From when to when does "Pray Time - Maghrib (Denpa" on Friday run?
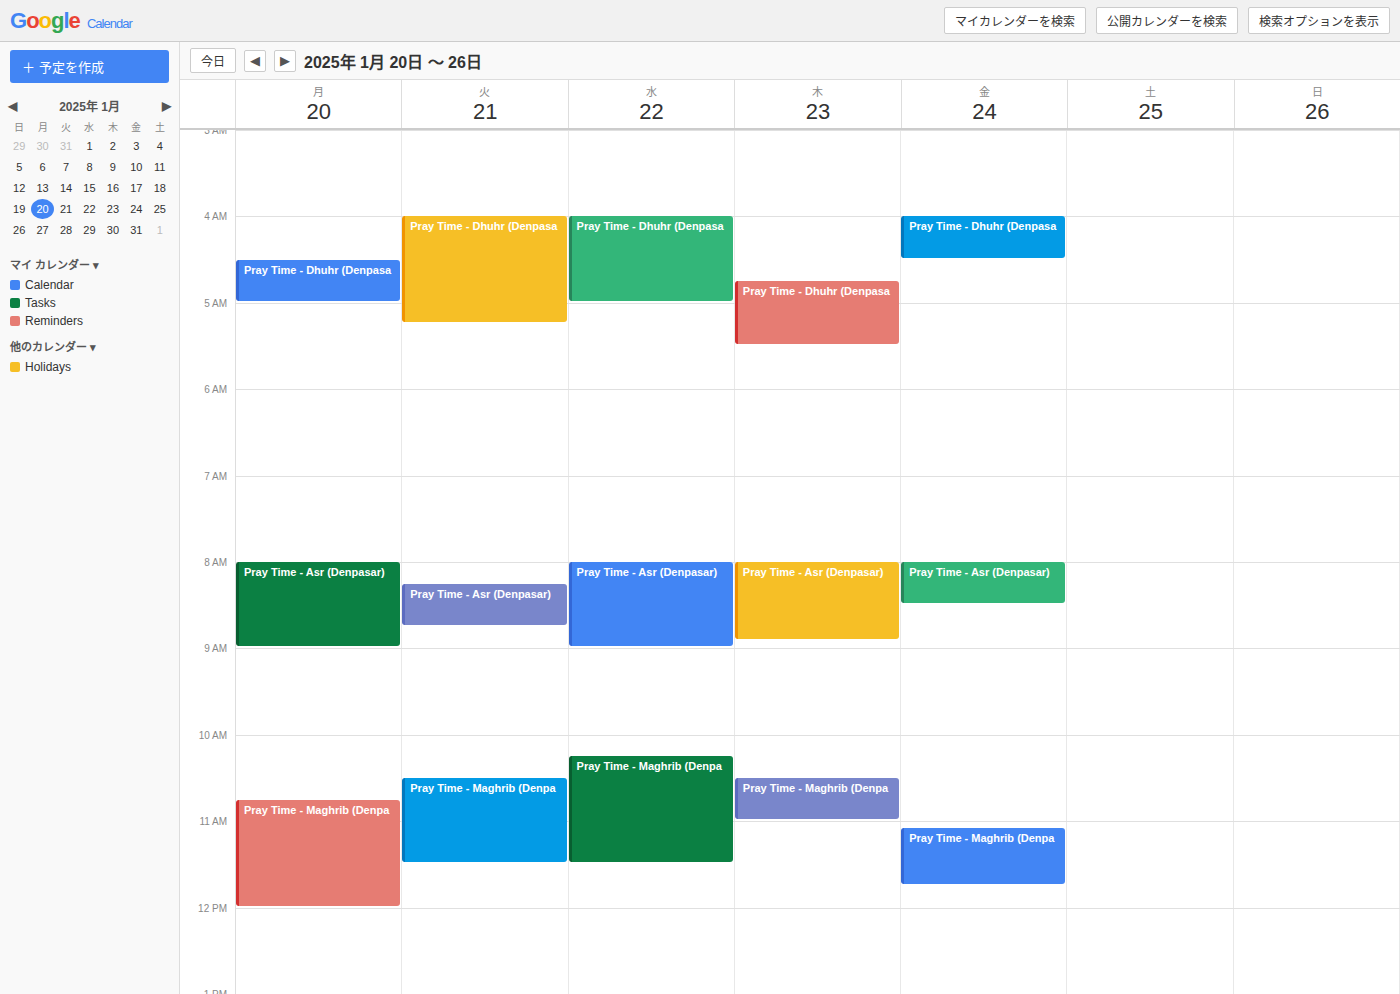
11:05 AM to 11:45 AM